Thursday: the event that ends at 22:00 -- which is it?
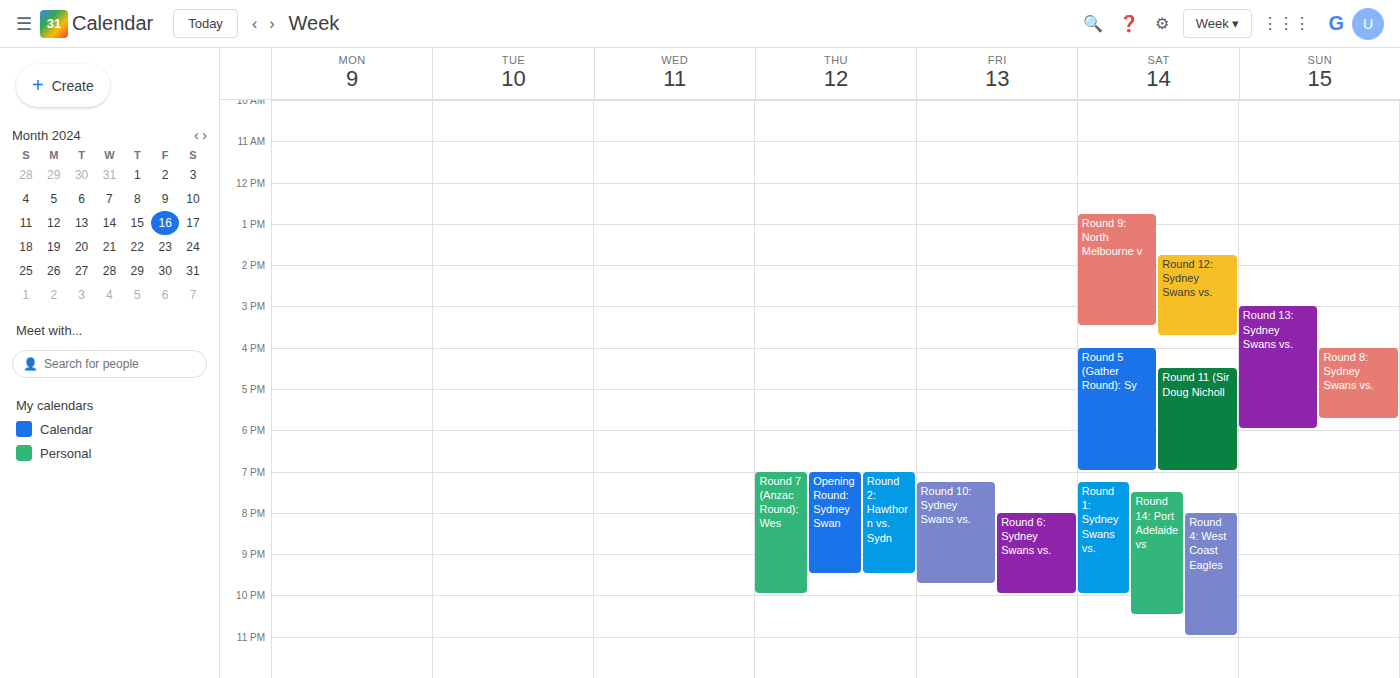
"Round 7 (Anzac Round): Wes"